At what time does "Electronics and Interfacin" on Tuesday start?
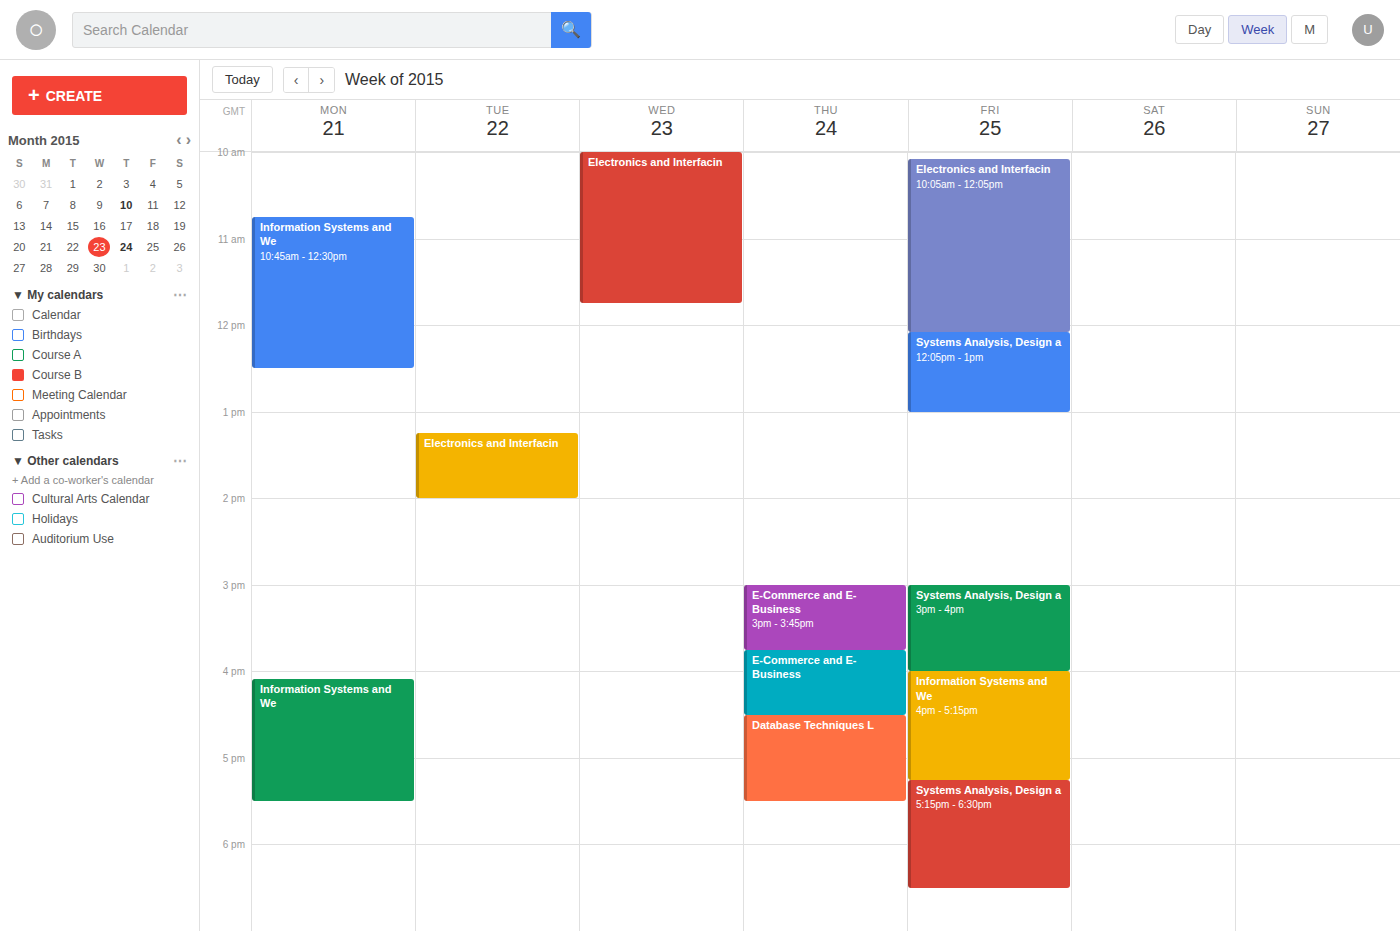
1:15 PM